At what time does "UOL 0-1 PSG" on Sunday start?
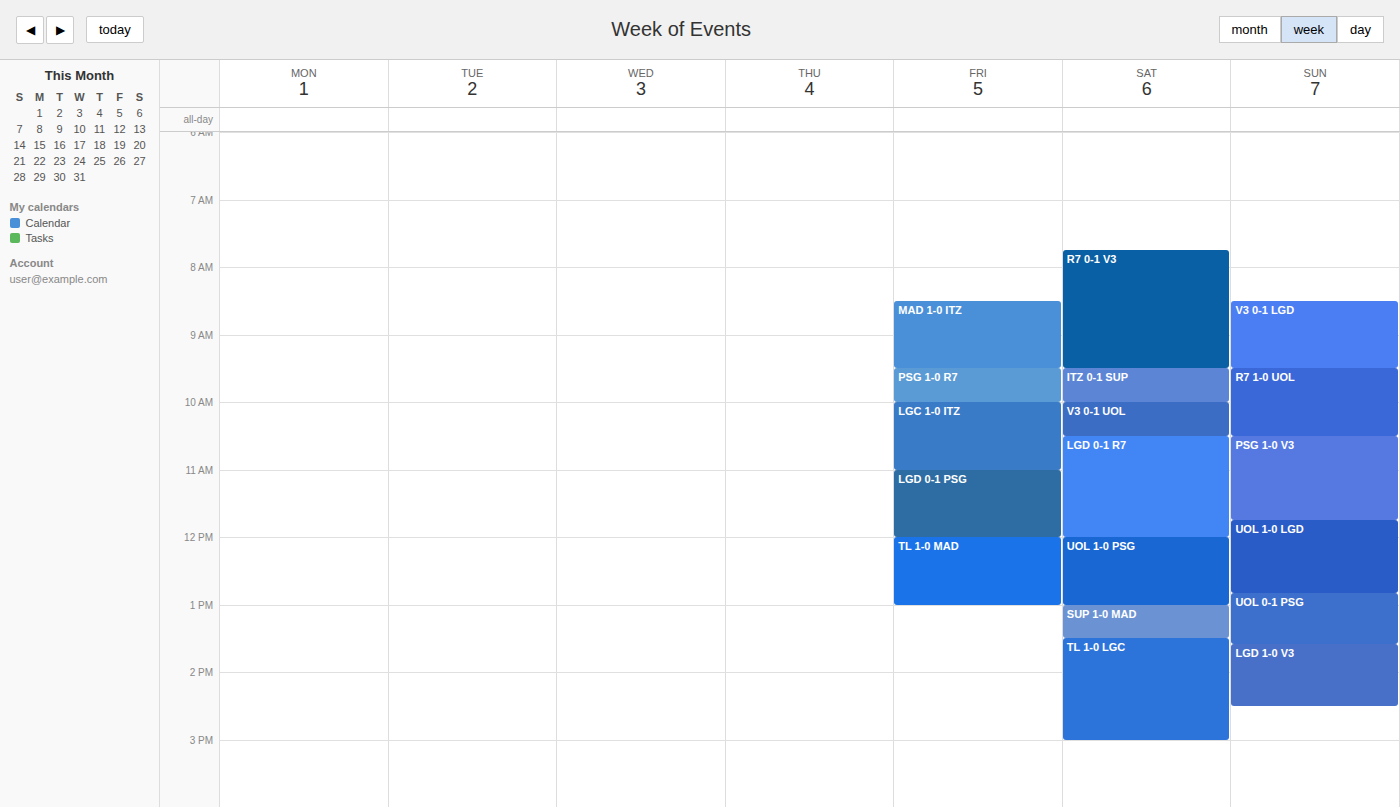
12:50